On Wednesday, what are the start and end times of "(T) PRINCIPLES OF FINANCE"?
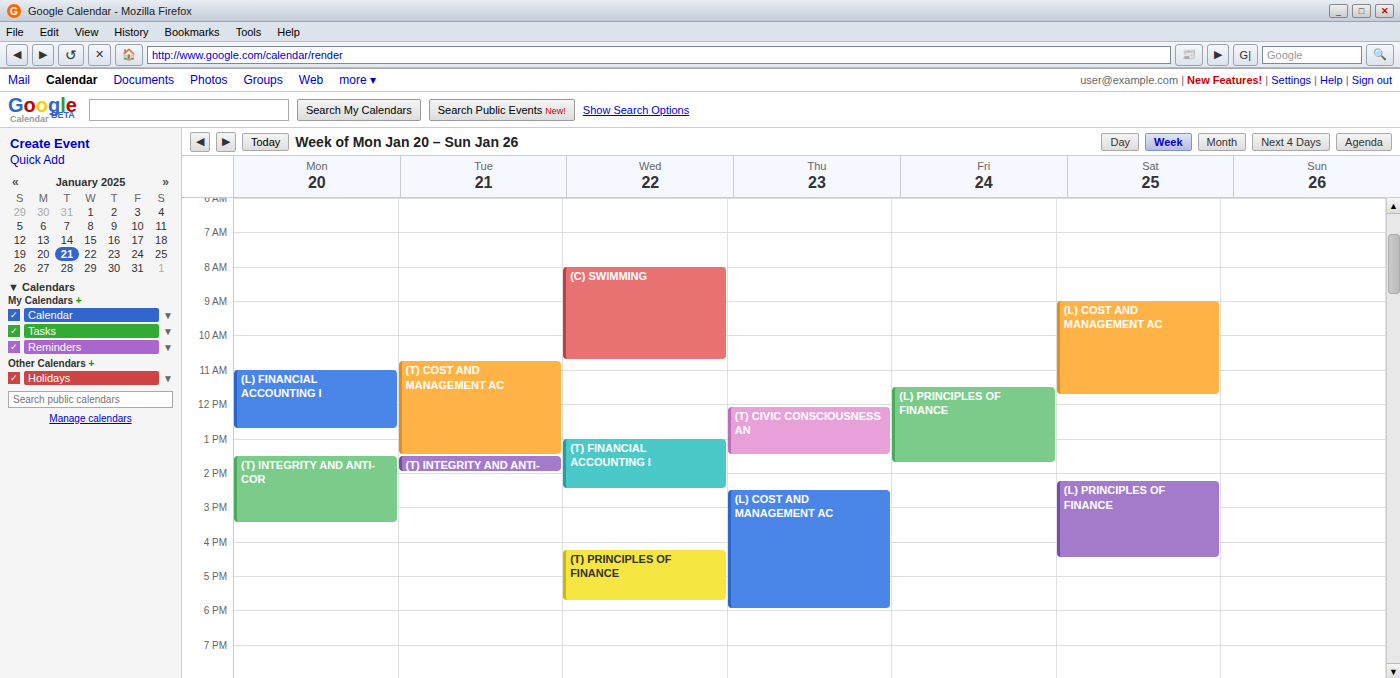
4:15 PM to 5:45 PM